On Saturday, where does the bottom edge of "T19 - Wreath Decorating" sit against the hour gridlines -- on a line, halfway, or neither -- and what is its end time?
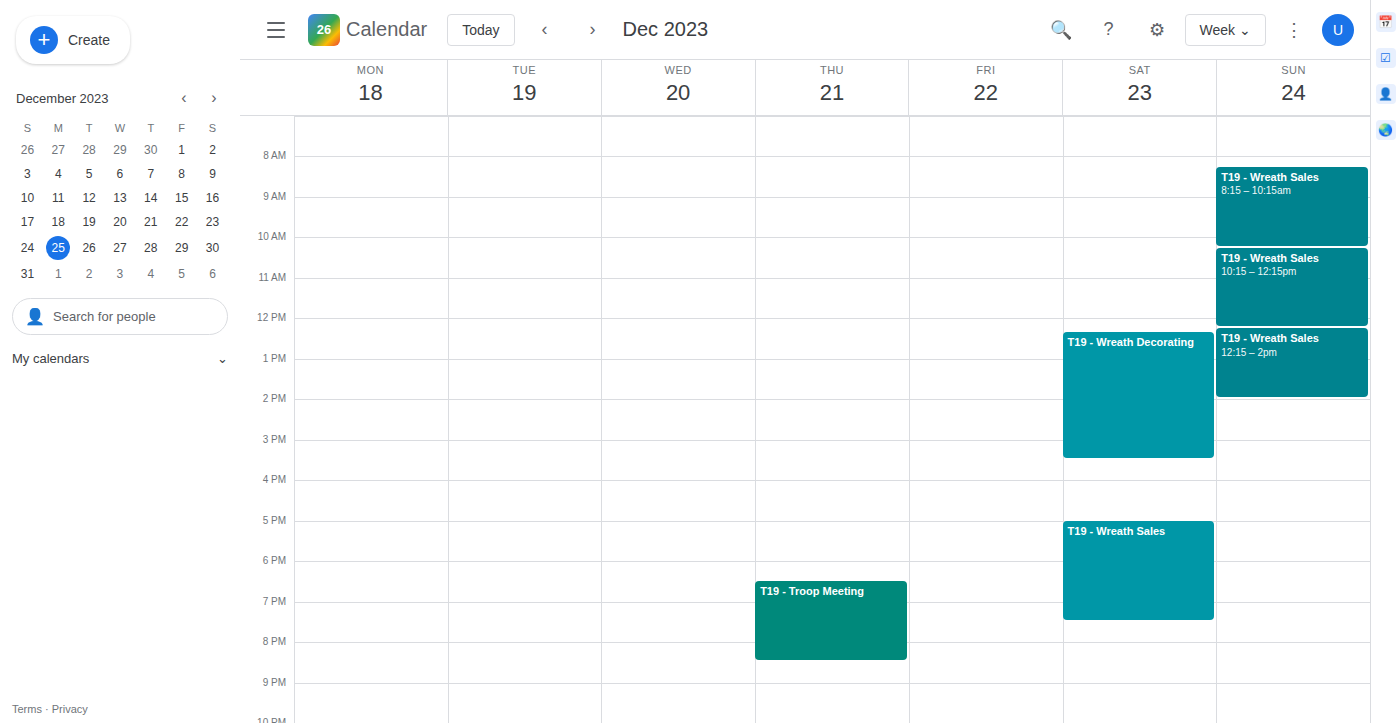
3:30 PM -- halfway between the 3 PM and 4 PM lines.